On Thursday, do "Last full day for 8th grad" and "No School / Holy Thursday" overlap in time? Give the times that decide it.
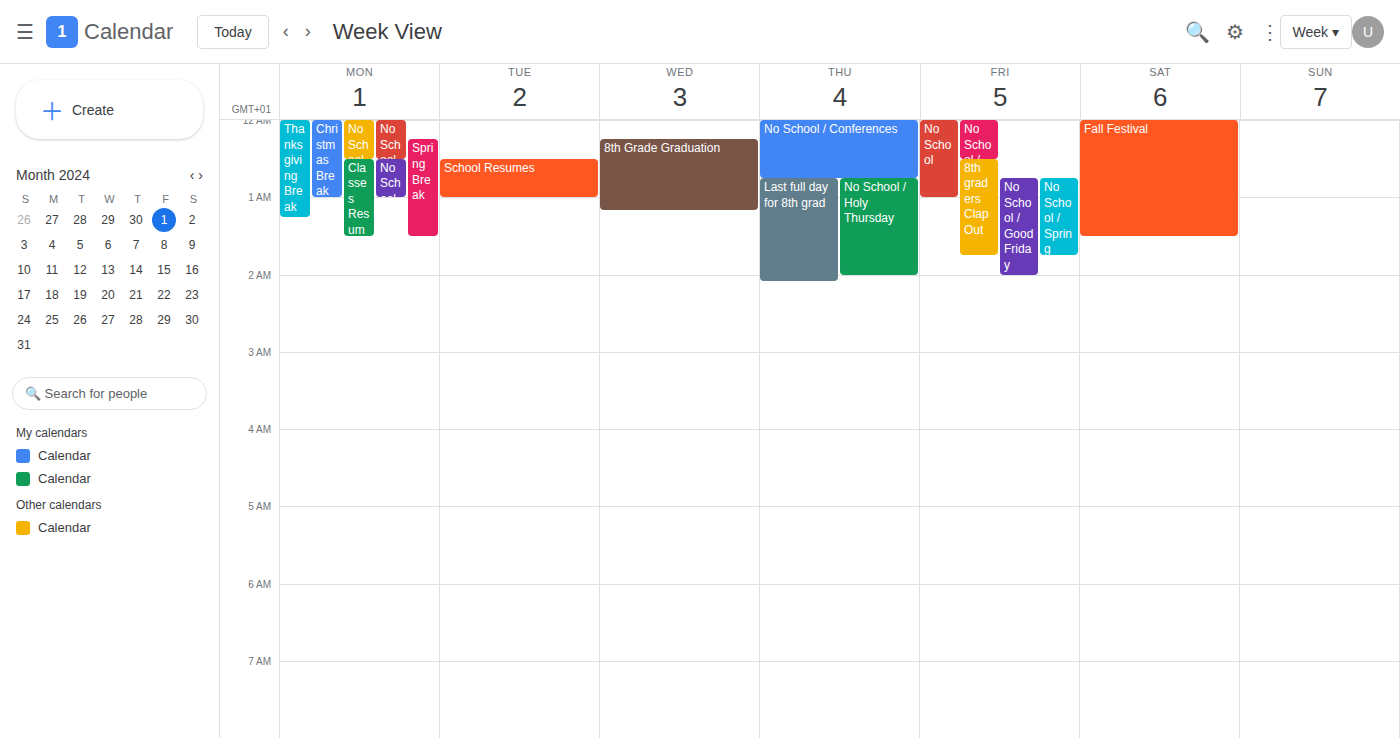
"Last full day for 8th grad" starts at 12:45 AM, before "No School / Holy Thursday" ends at 2:00 AM -- they overlap.